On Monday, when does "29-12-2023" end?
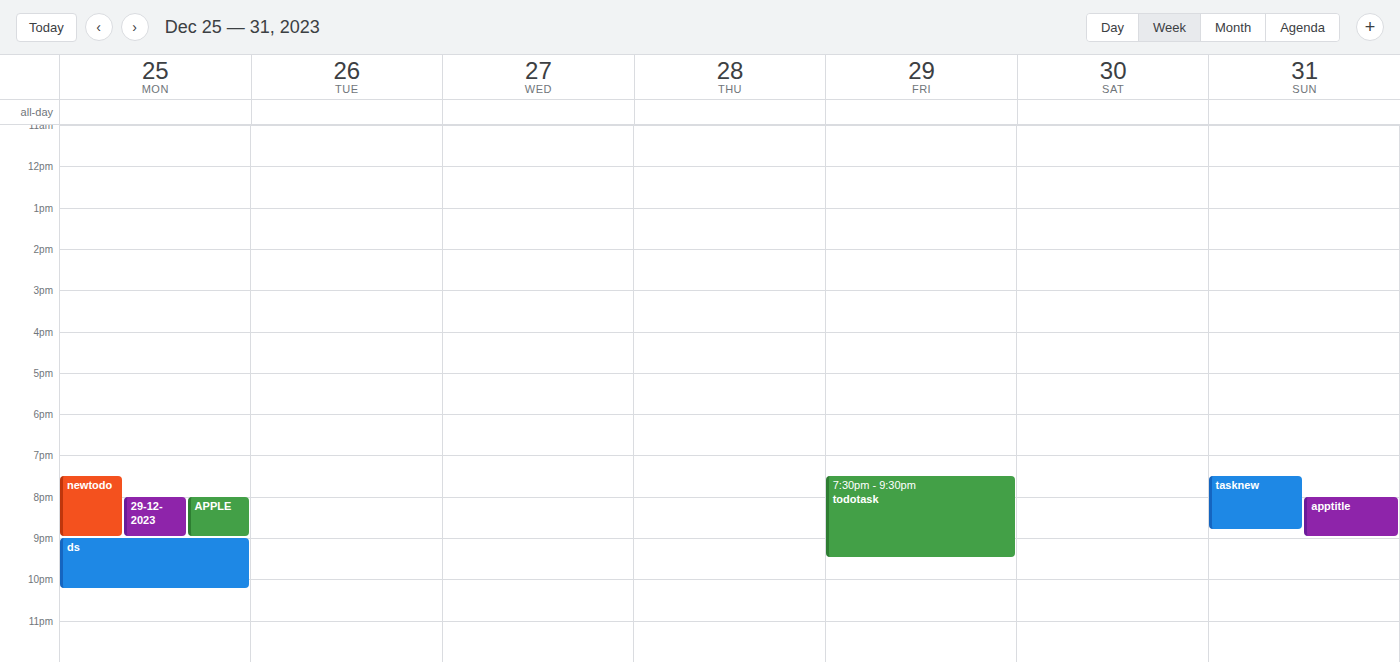
21:00